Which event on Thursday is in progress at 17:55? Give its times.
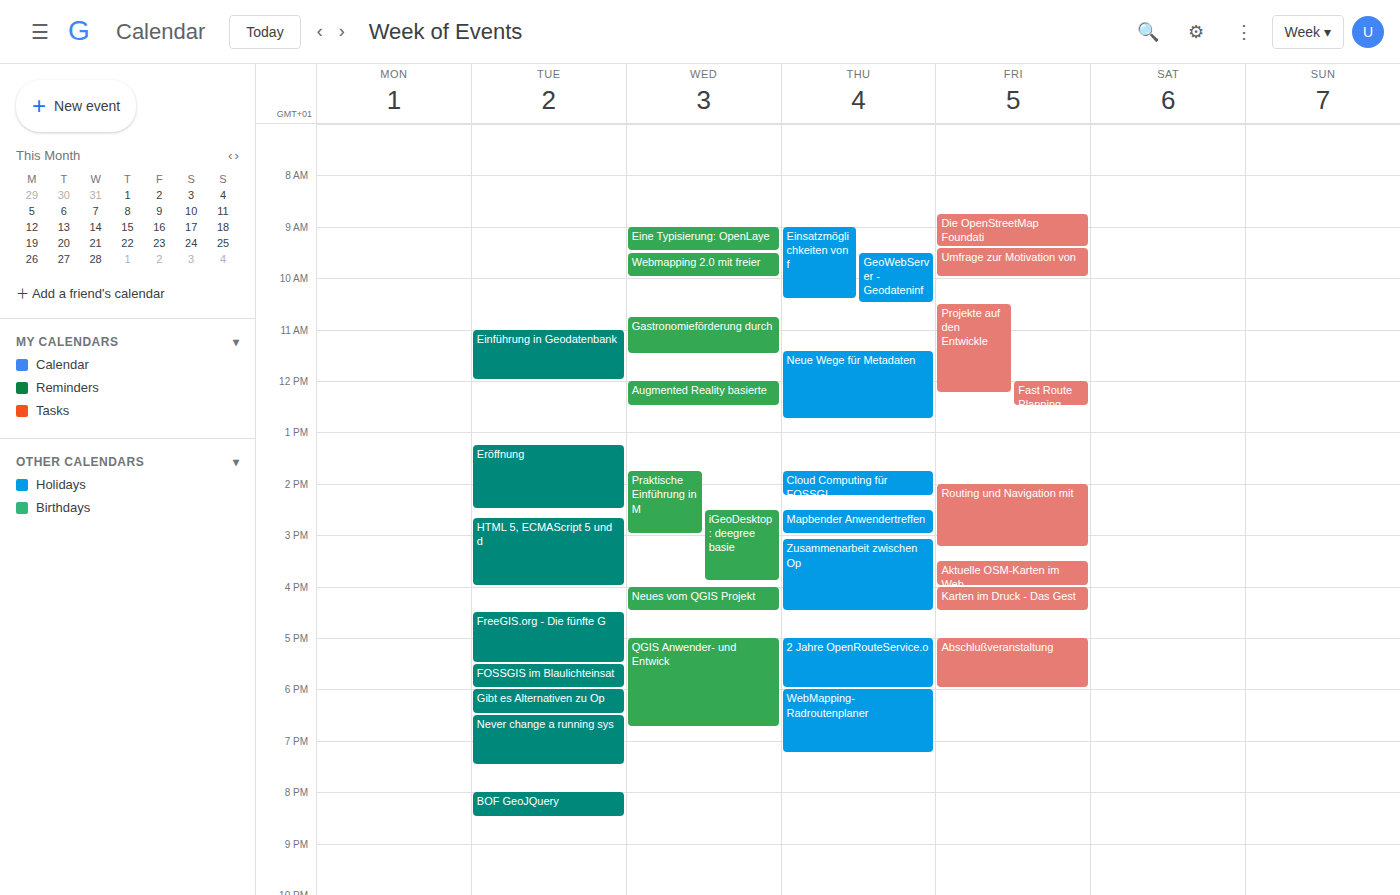
"2 Jahre OpenRouteService.o", 17:00 to 18:00